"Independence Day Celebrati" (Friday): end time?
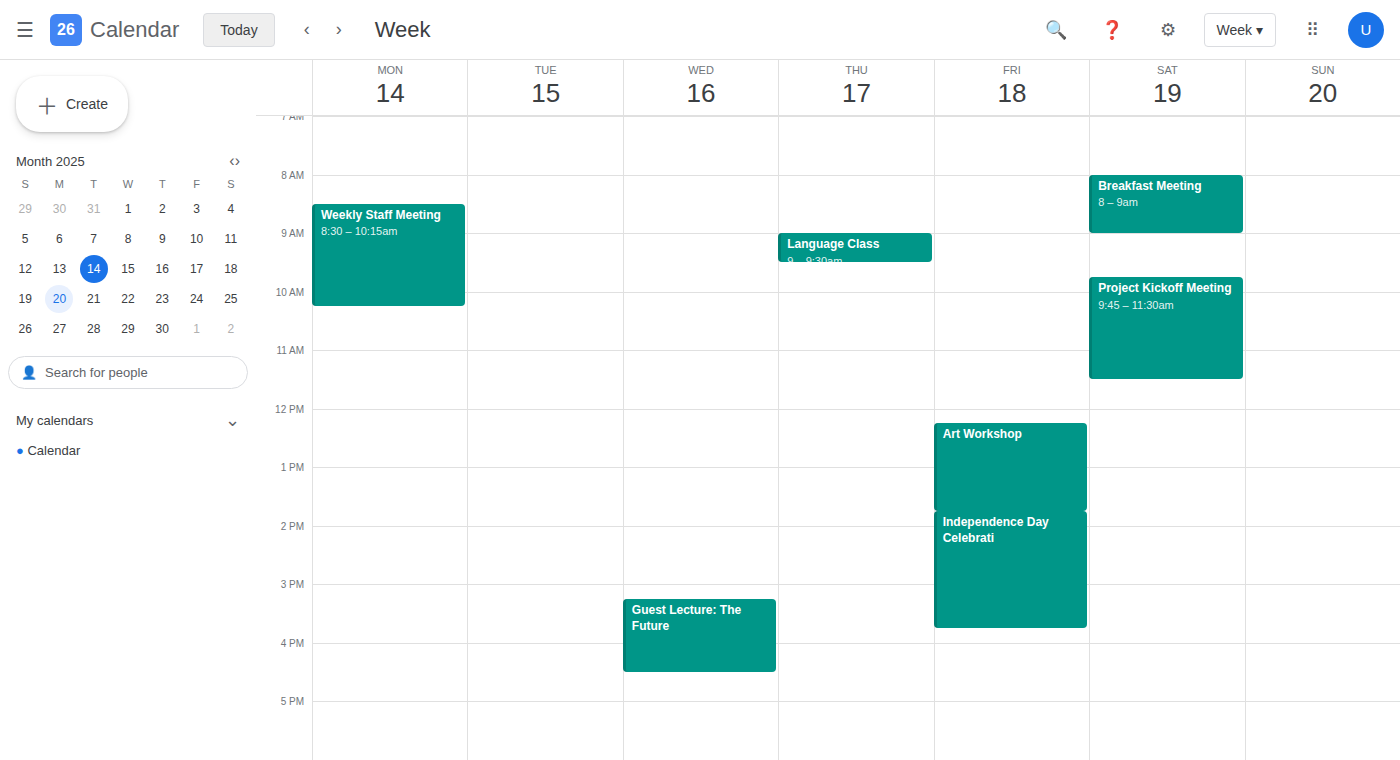
3:45 PM